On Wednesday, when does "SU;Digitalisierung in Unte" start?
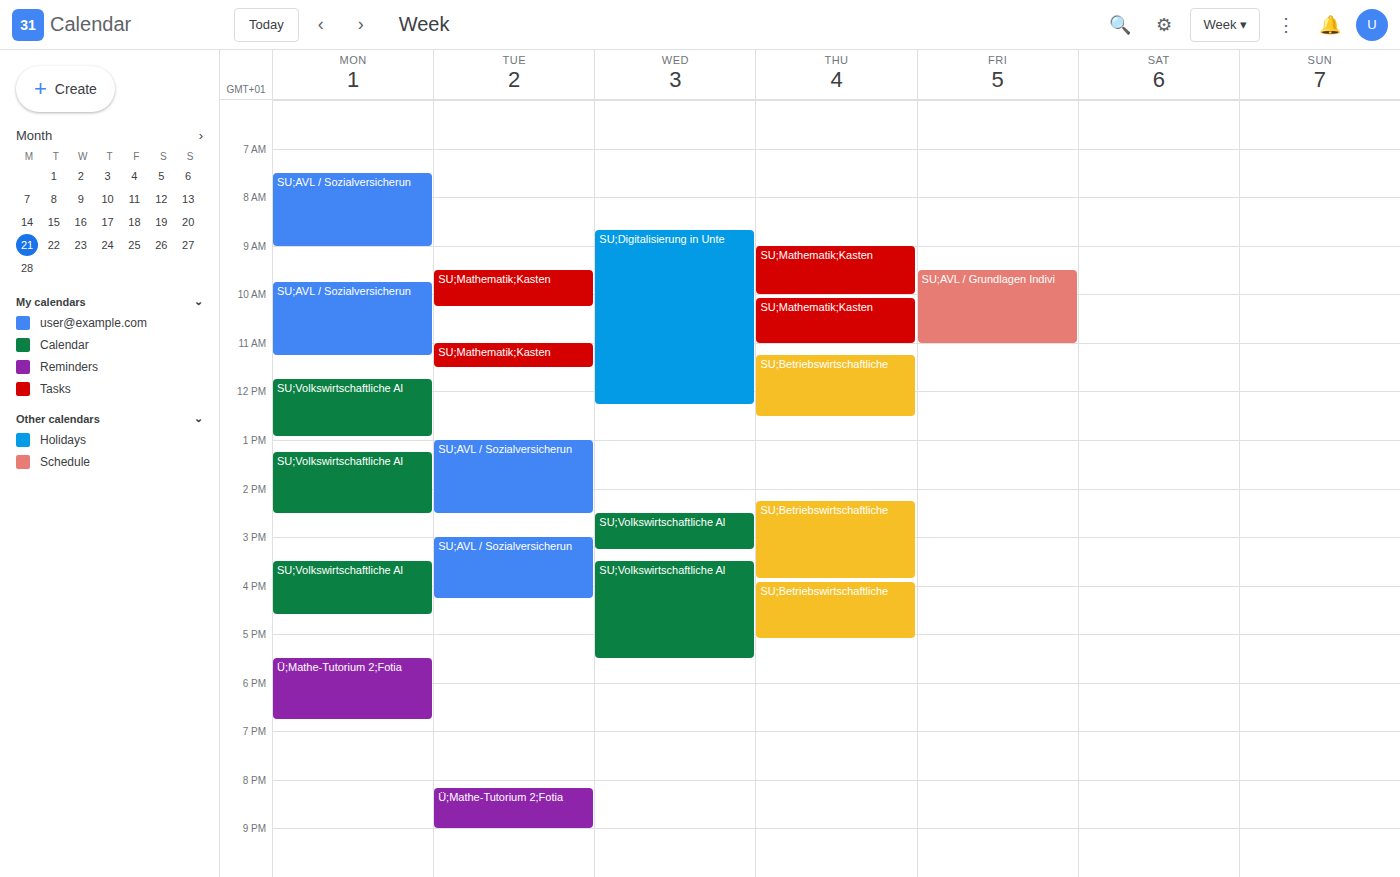
8:40 AM